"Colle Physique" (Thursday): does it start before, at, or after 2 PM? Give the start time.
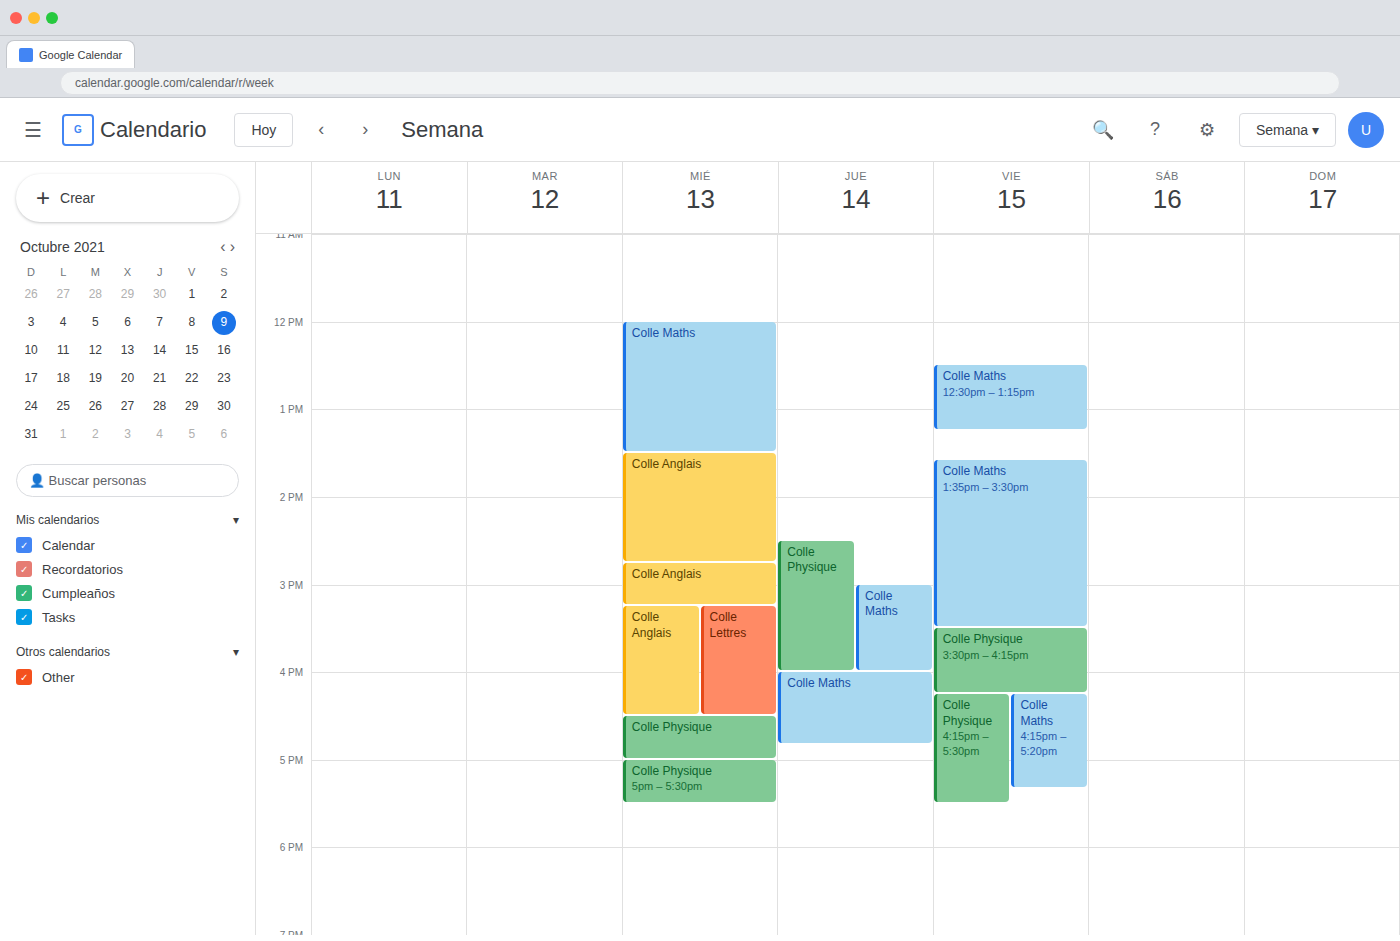
2:30 PM -- after 2 PM, 30 minutes below the 2 PM line.